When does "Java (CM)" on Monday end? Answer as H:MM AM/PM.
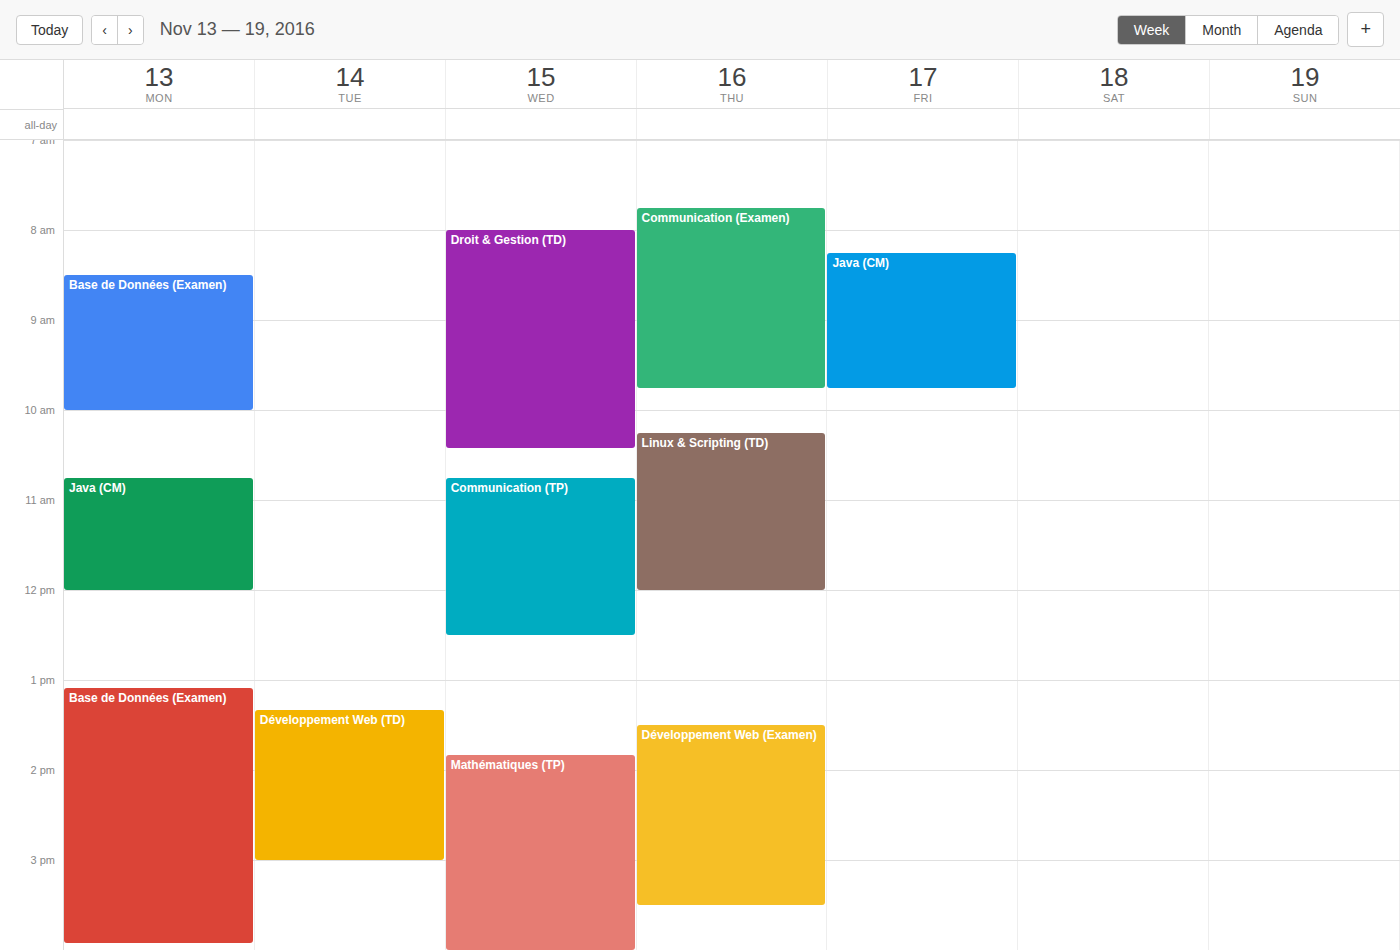
12:00 PM